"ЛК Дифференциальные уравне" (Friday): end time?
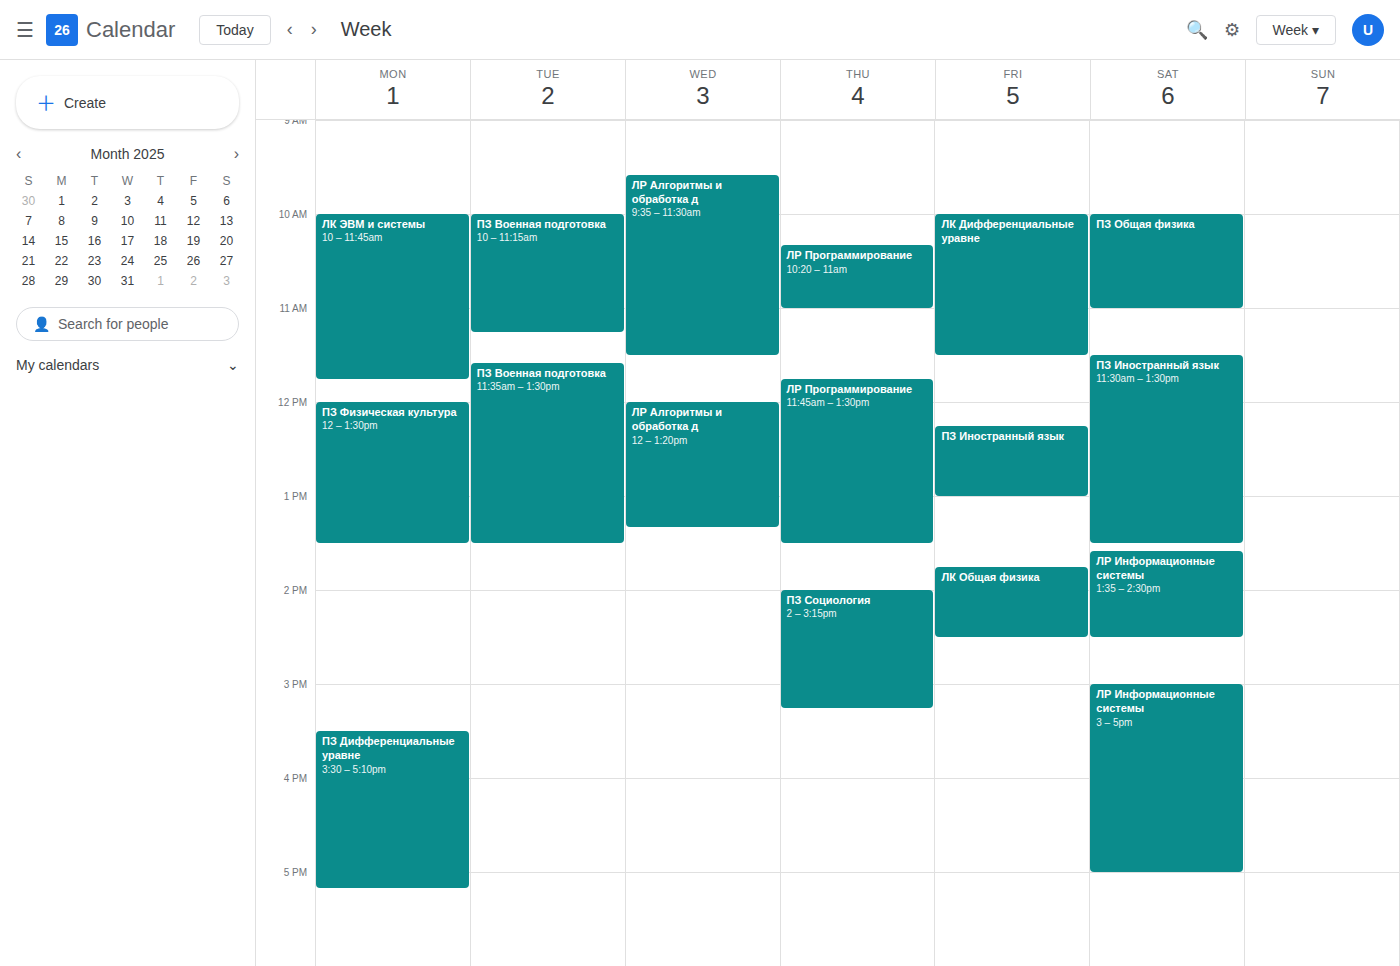
11:30 AM